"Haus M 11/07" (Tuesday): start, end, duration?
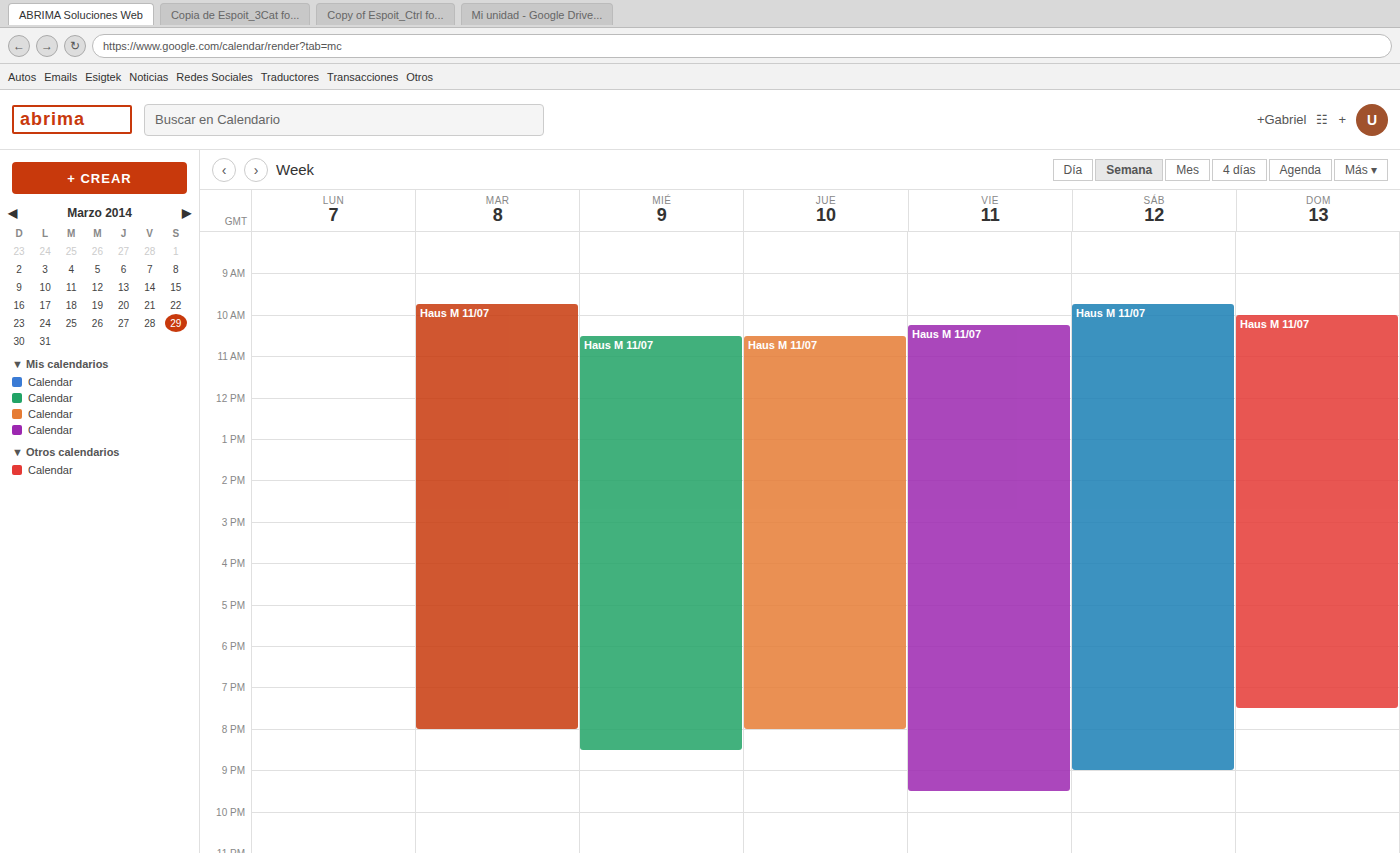
9:45 AM to 8:00 PM, 10 hours 15 minutes